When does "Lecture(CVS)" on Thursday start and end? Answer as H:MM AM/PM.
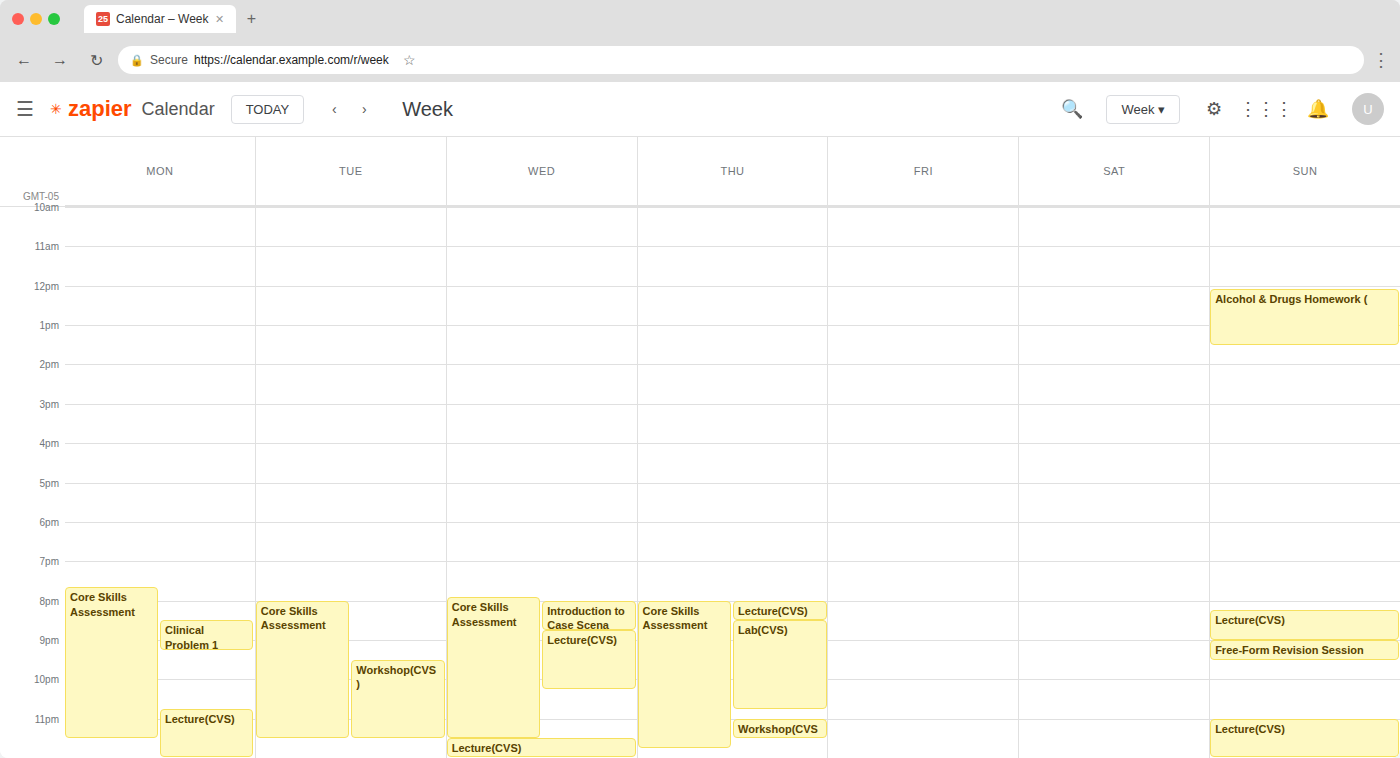
8:00 PM to 8:30 PM